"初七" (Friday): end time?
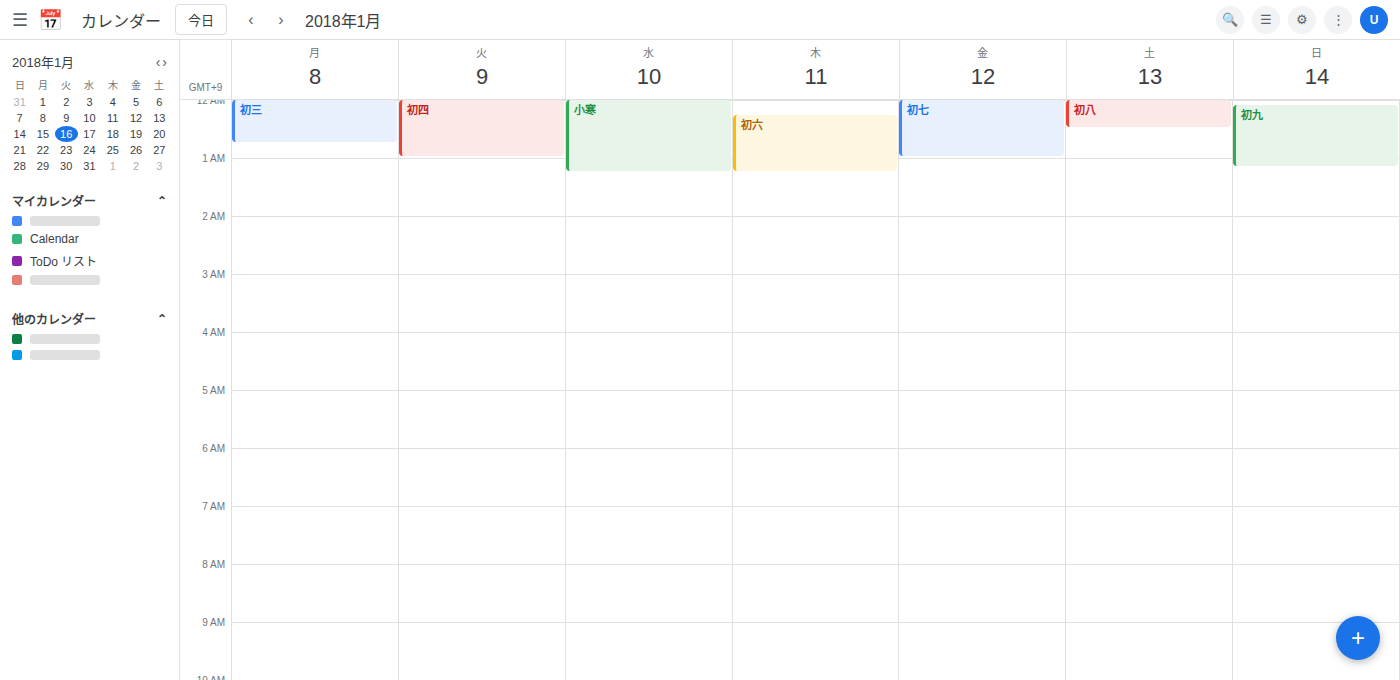
1:00 AM